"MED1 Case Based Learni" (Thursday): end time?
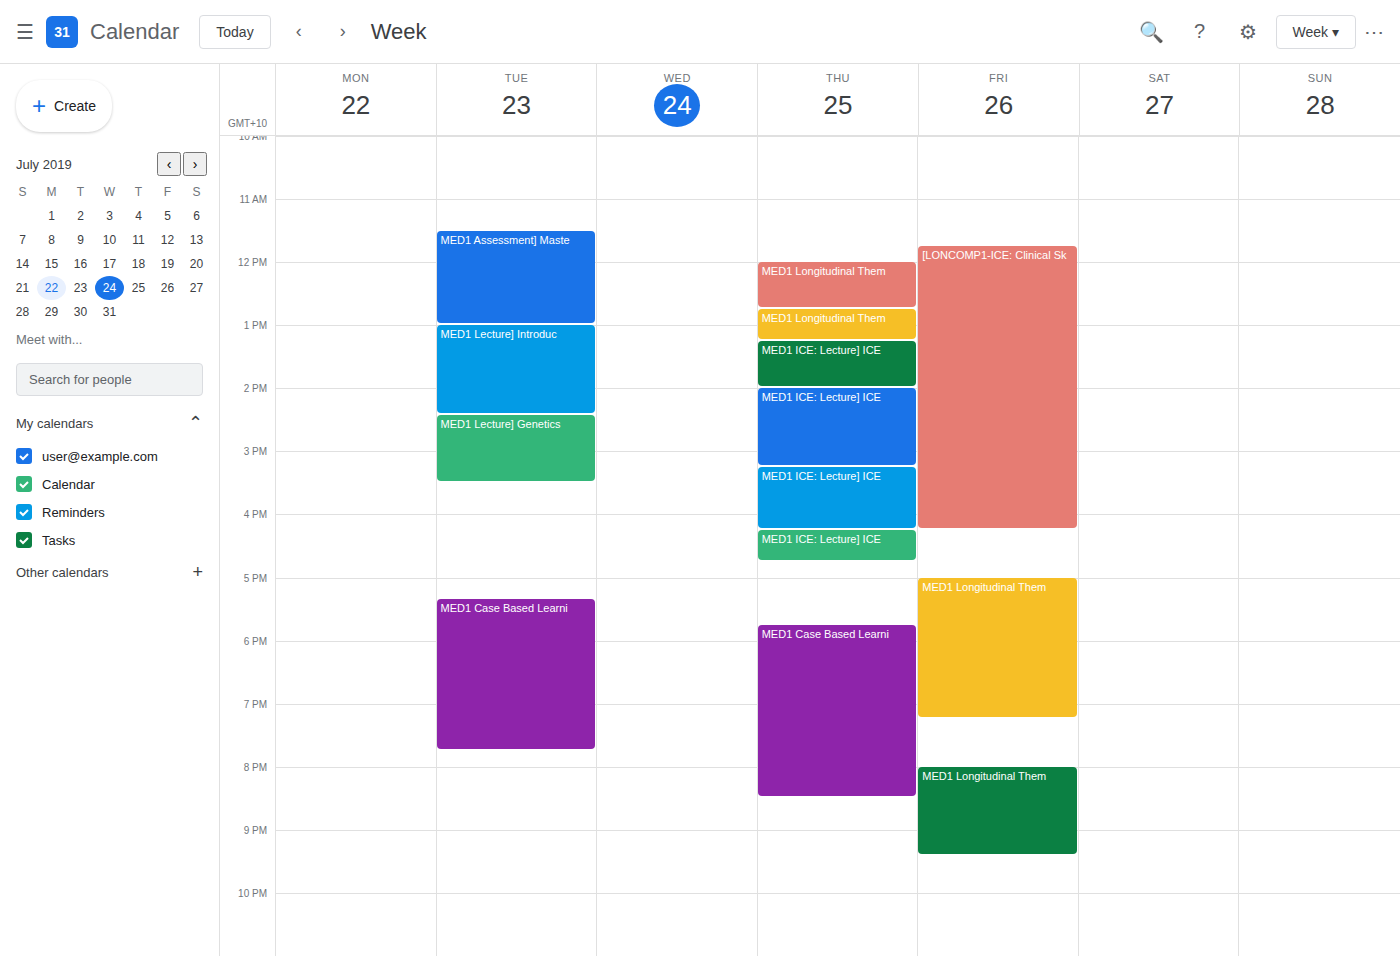
8:30 PM